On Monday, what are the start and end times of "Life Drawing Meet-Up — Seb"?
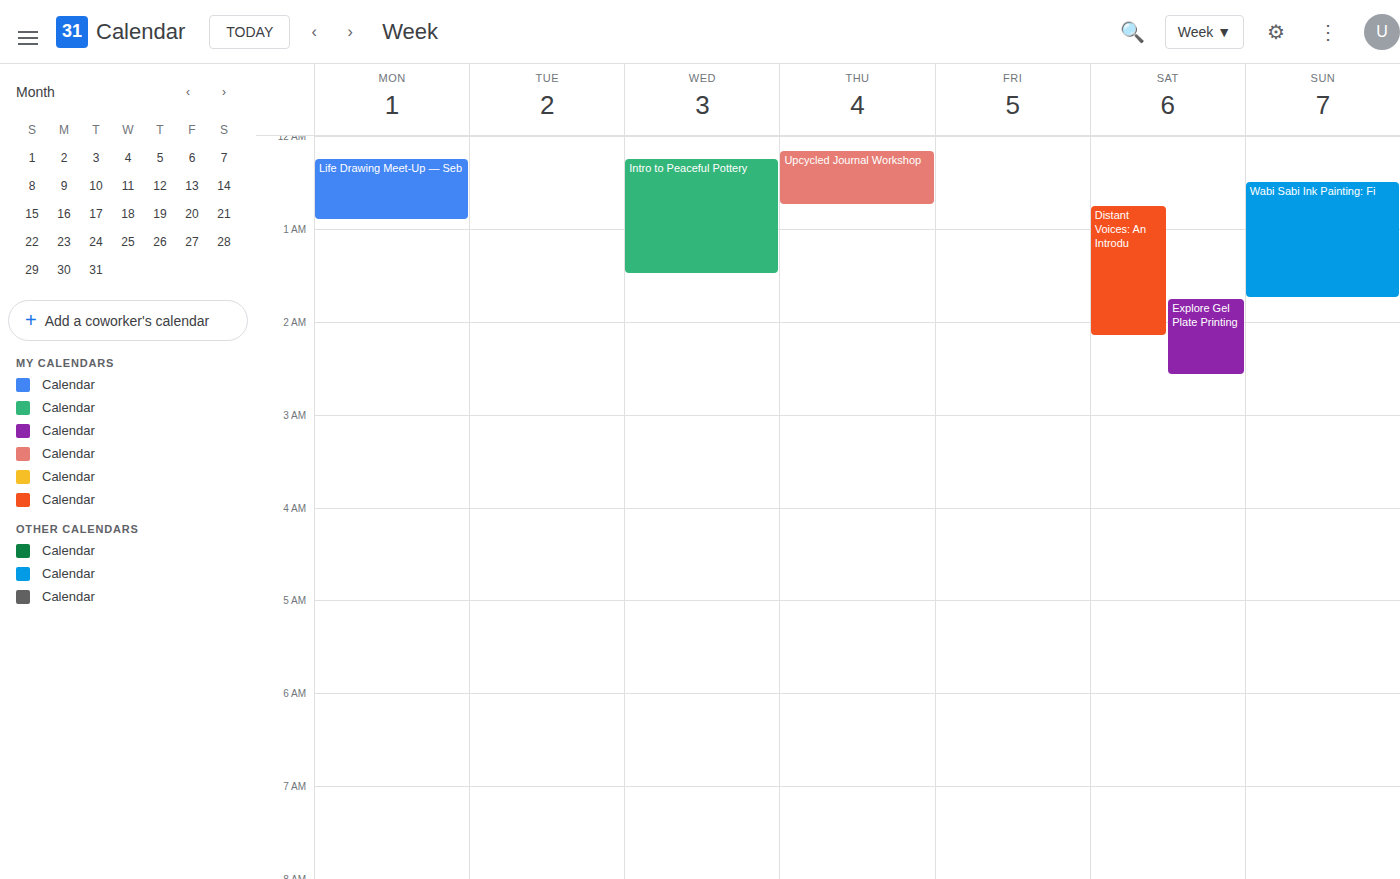
12:15 AM to 12:55 AM